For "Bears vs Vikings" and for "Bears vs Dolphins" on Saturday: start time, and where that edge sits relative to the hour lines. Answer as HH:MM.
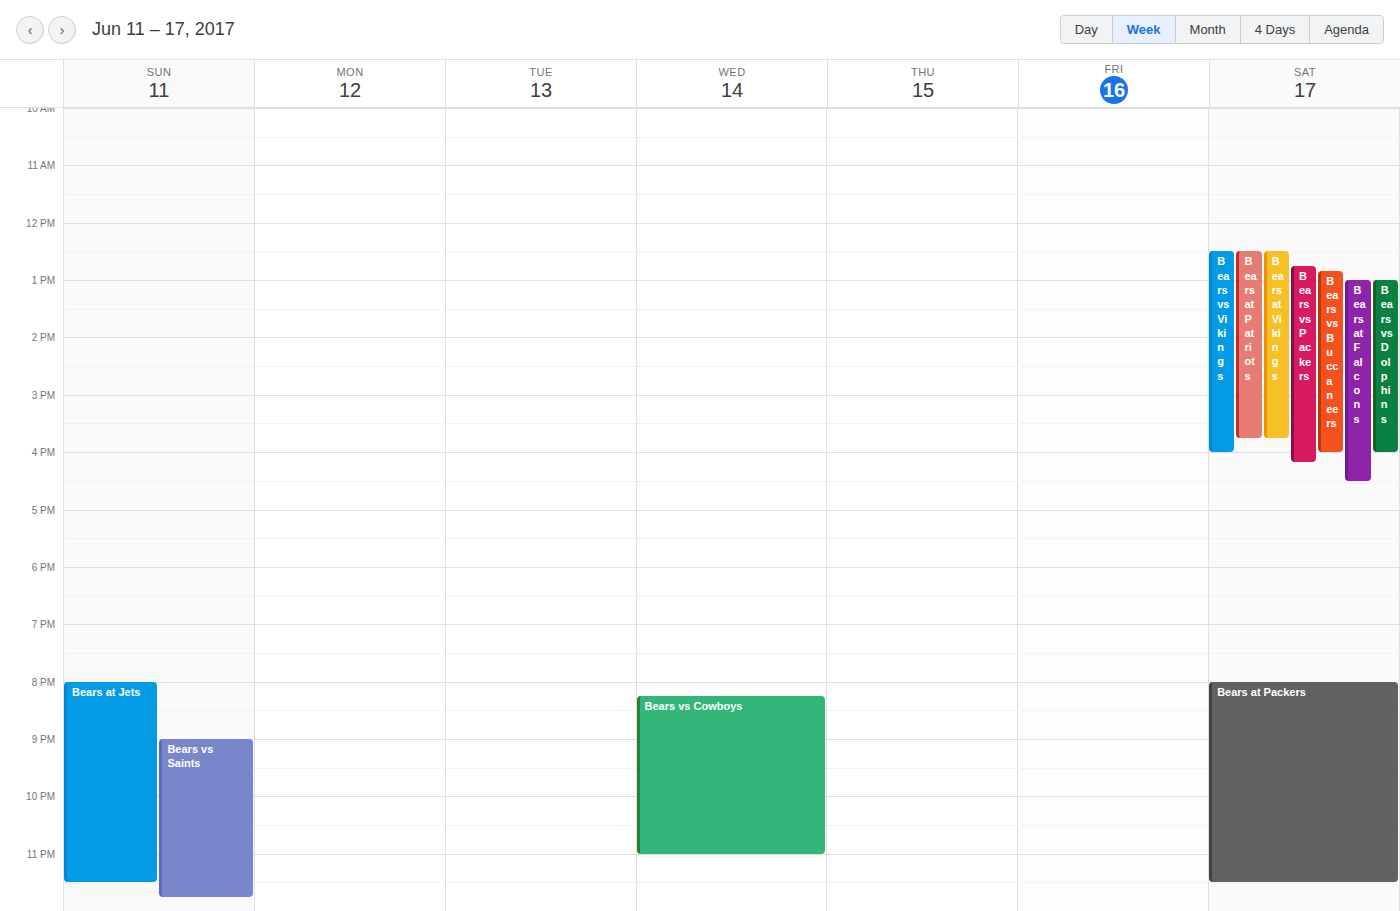
"Bears vs Vikings": 12:30, halfway between the 12:00 and 13:00 lines. "Bears vs Dolphins": 13:00, exactly on the 13:00 line.